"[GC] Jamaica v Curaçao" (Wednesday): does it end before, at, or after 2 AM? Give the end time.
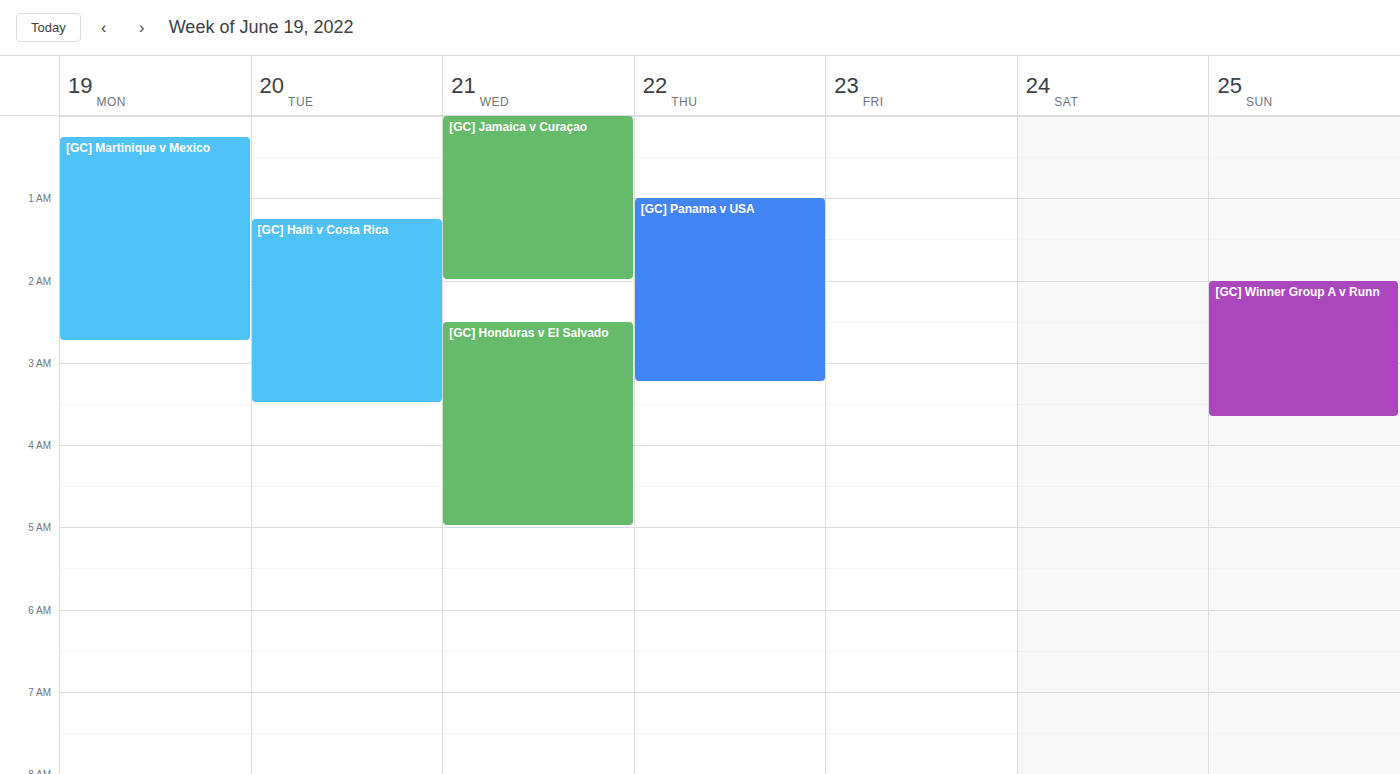
2:00 AM -- exactly at 2 AM, on the 2 AM line.